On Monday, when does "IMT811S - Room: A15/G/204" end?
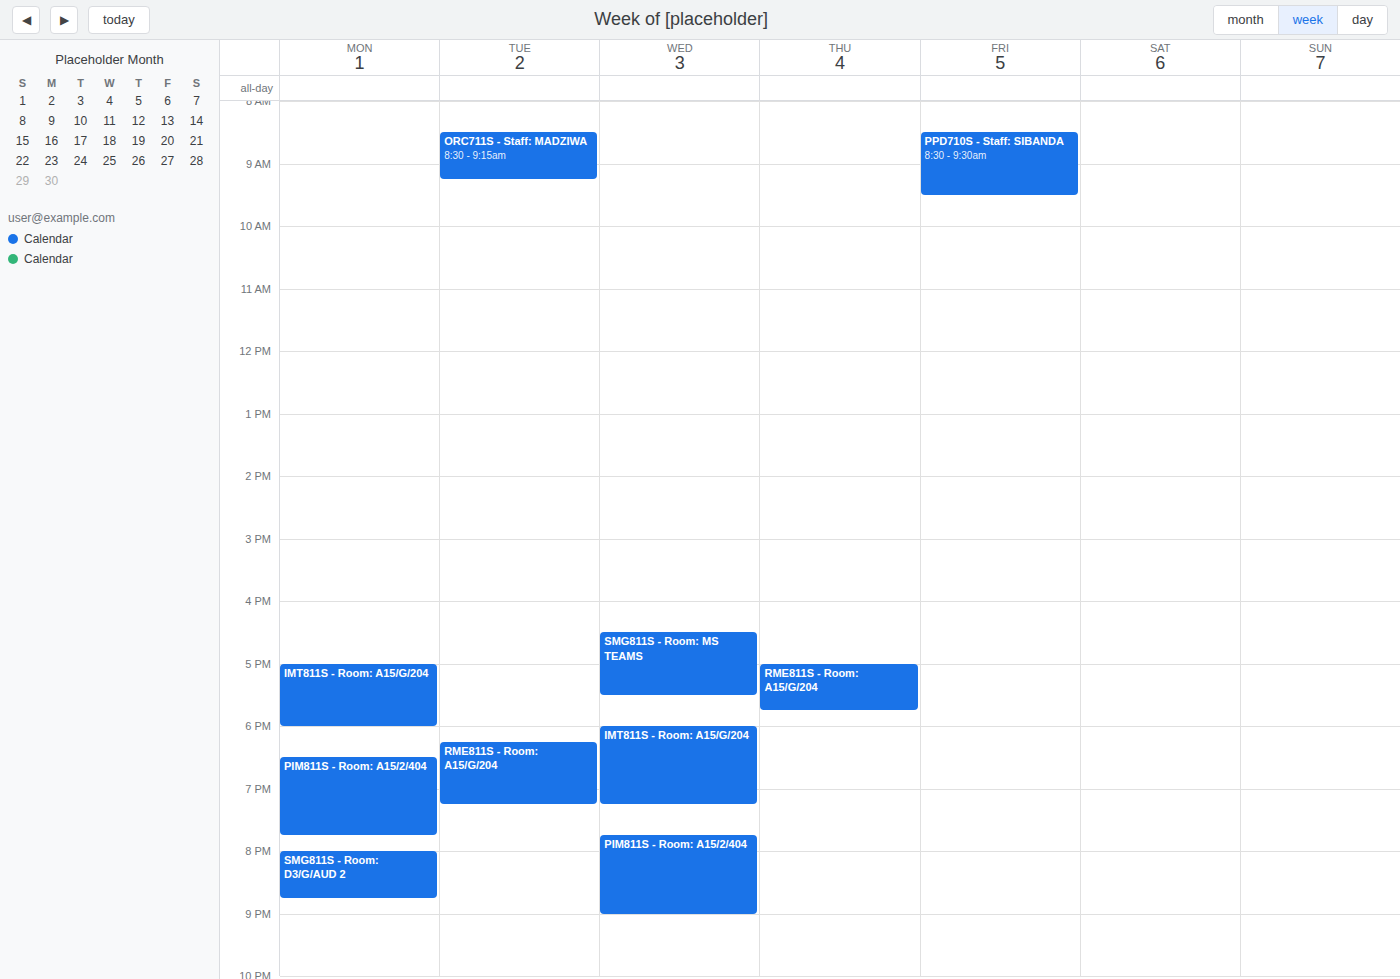
6:00 PM